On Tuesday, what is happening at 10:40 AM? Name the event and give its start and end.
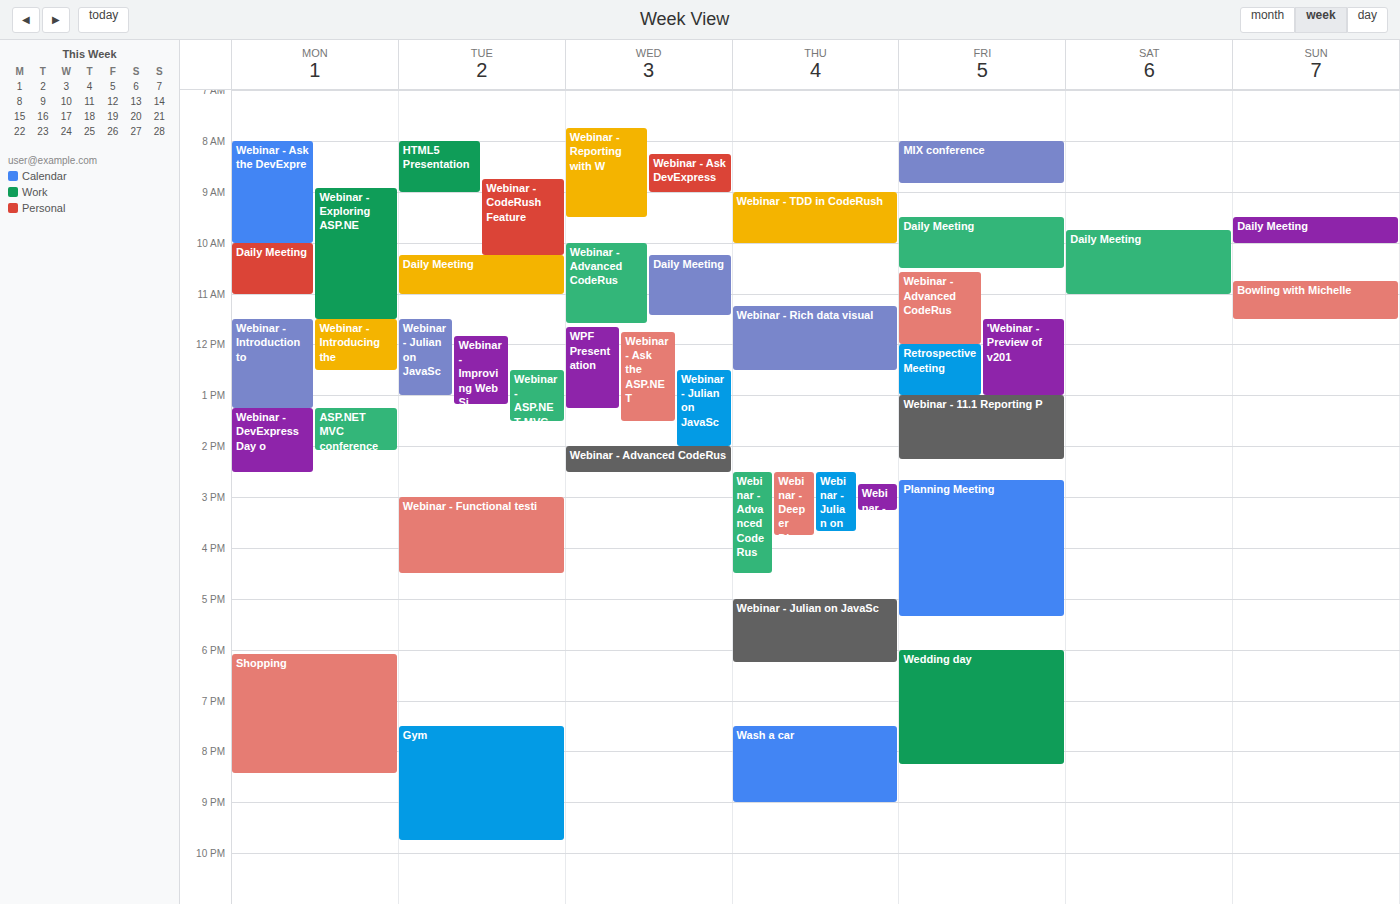
"Daily Meeting", 10:15 AM to 11:00 AM